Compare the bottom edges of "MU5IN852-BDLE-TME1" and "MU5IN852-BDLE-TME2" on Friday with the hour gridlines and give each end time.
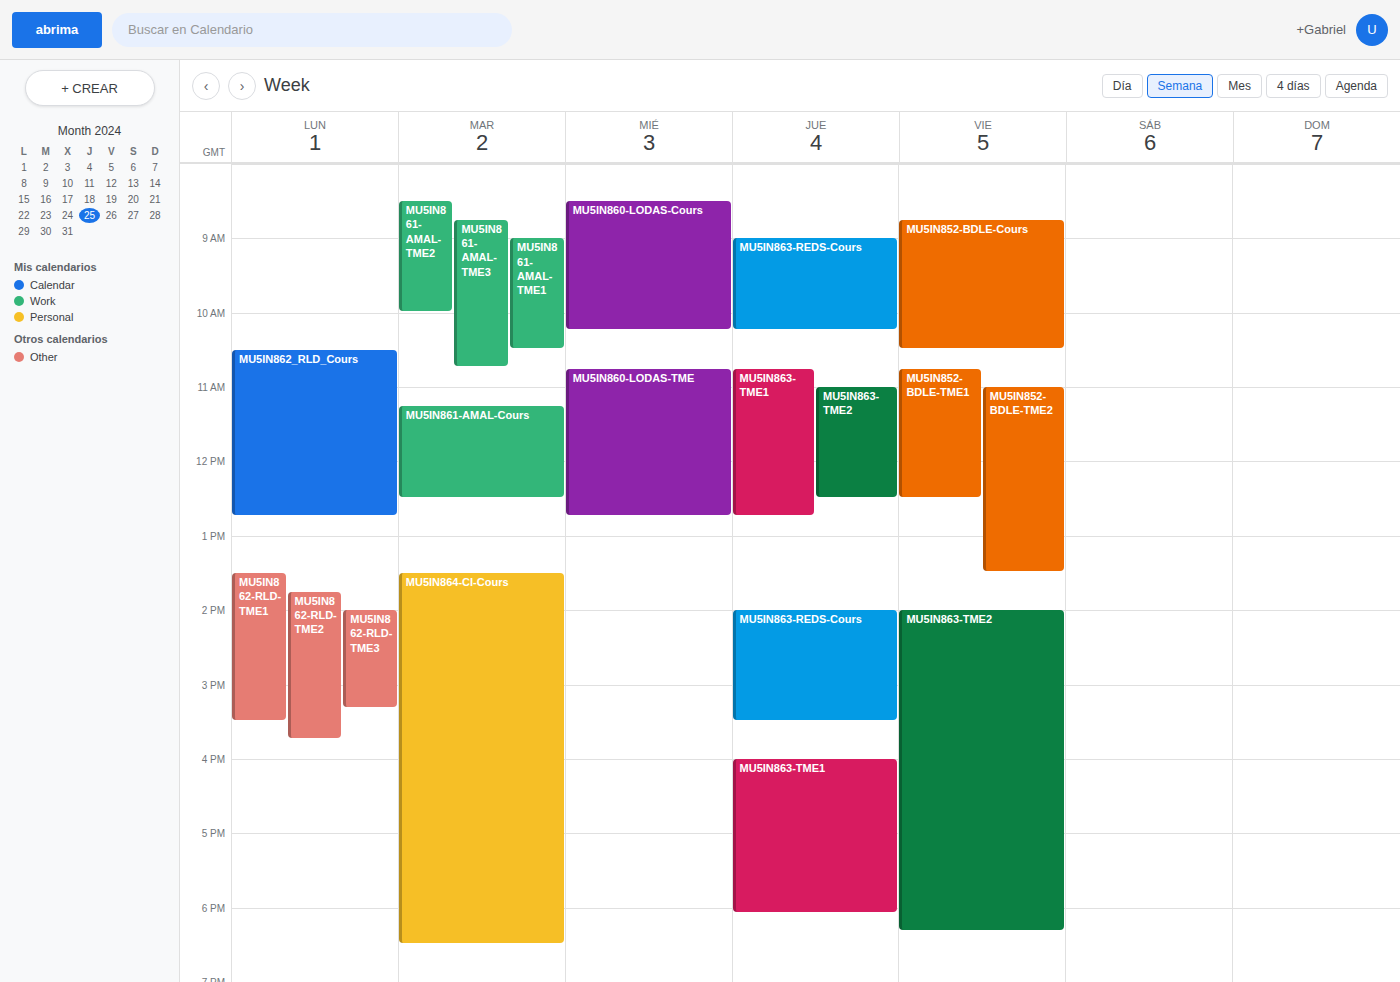
"MU5IN852-BDLE-TME1": 12:30 PM, halfway between the 12 PM and 1 PM lines. "MU5IN852-BDLE-TME2": 1:30 PM, halfway between the 1 PM and 2 PM lines.